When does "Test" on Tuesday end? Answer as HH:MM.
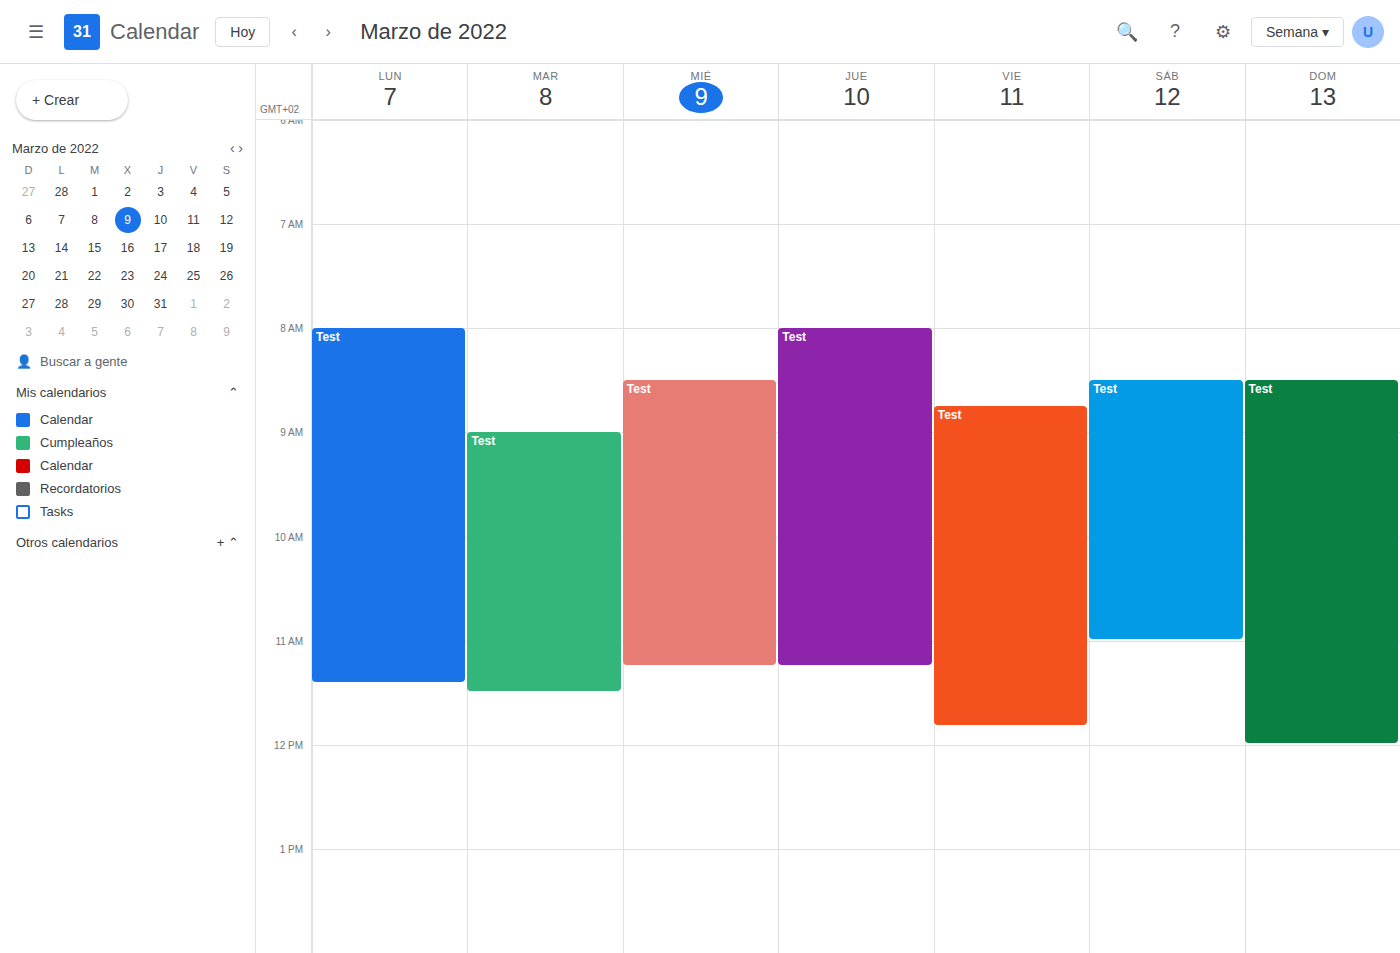
11:30